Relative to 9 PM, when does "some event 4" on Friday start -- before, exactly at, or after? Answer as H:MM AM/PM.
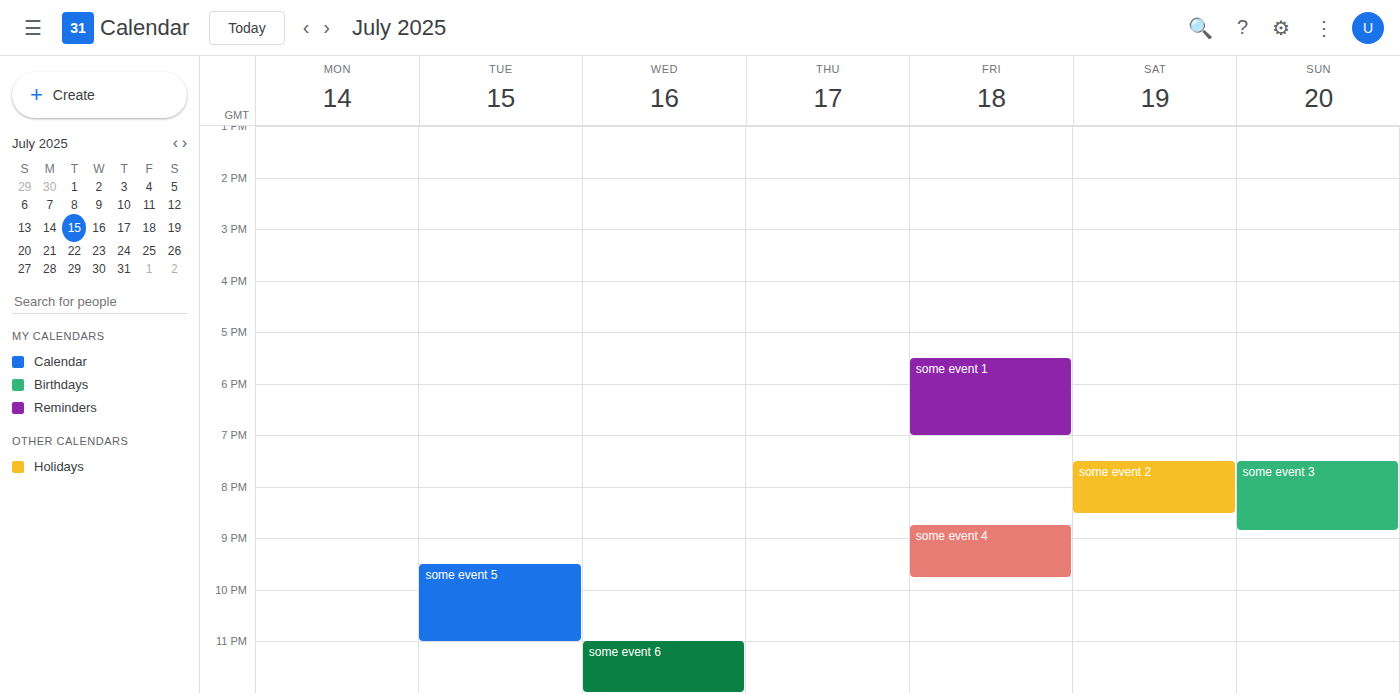
8:45 PM -- before 9 PM, 15 minutes above the 9 PM line.